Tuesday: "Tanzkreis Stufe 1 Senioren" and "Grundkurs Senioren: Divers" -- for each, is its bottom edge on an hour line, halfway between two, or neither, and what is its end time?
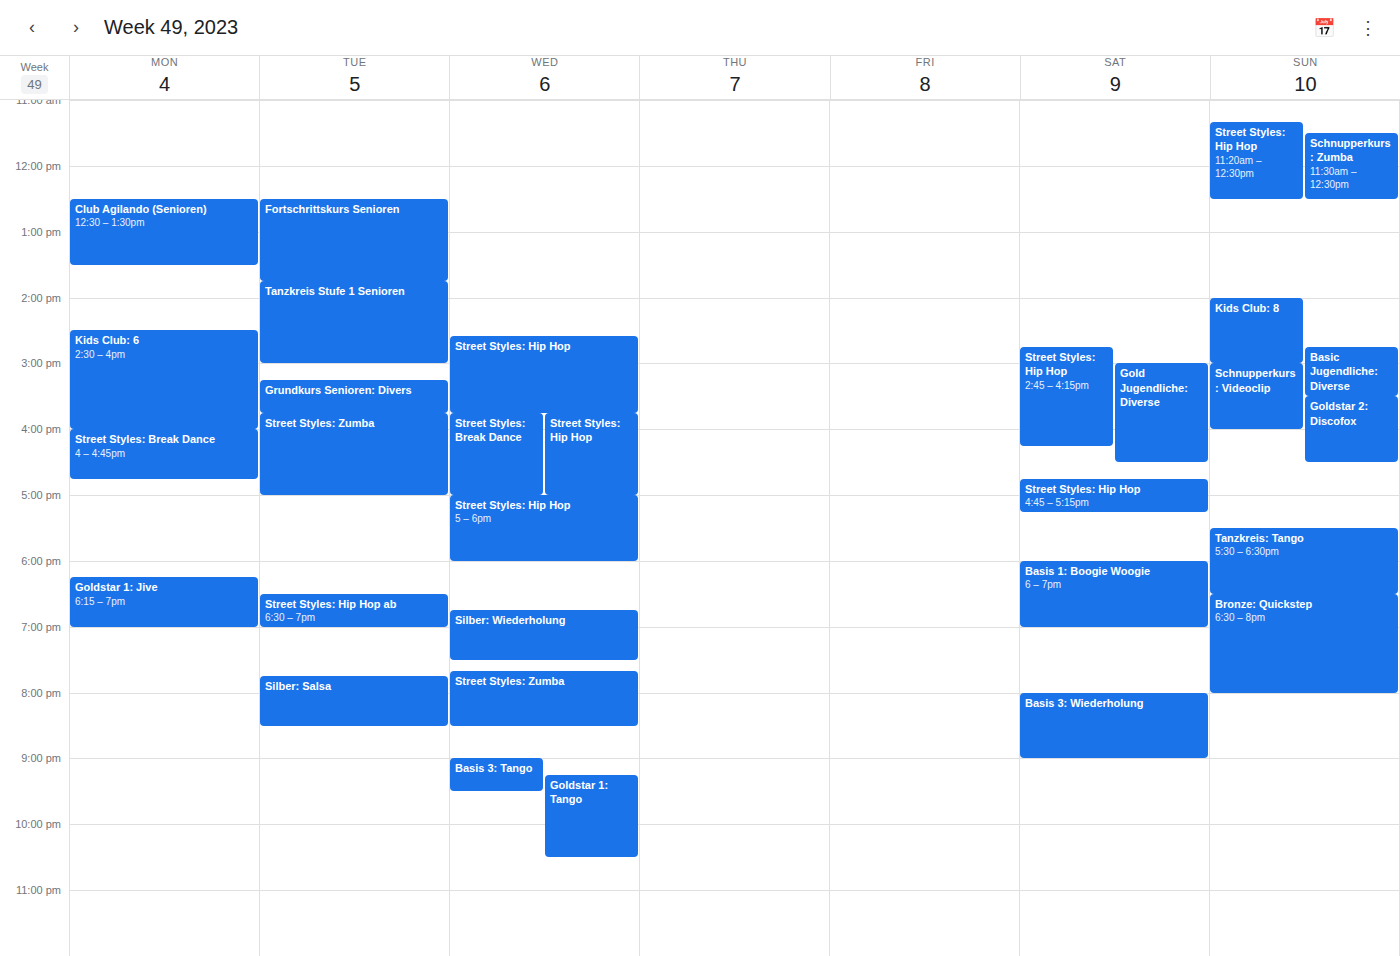
"Tanzkreis Stufe 1 Senioren": 15:00, exactly on the 15:00 line. "Grundkurs Senioren: Divers": 15:45, neither: three quarters of the way from the 15:00 line to the 16:00 line.